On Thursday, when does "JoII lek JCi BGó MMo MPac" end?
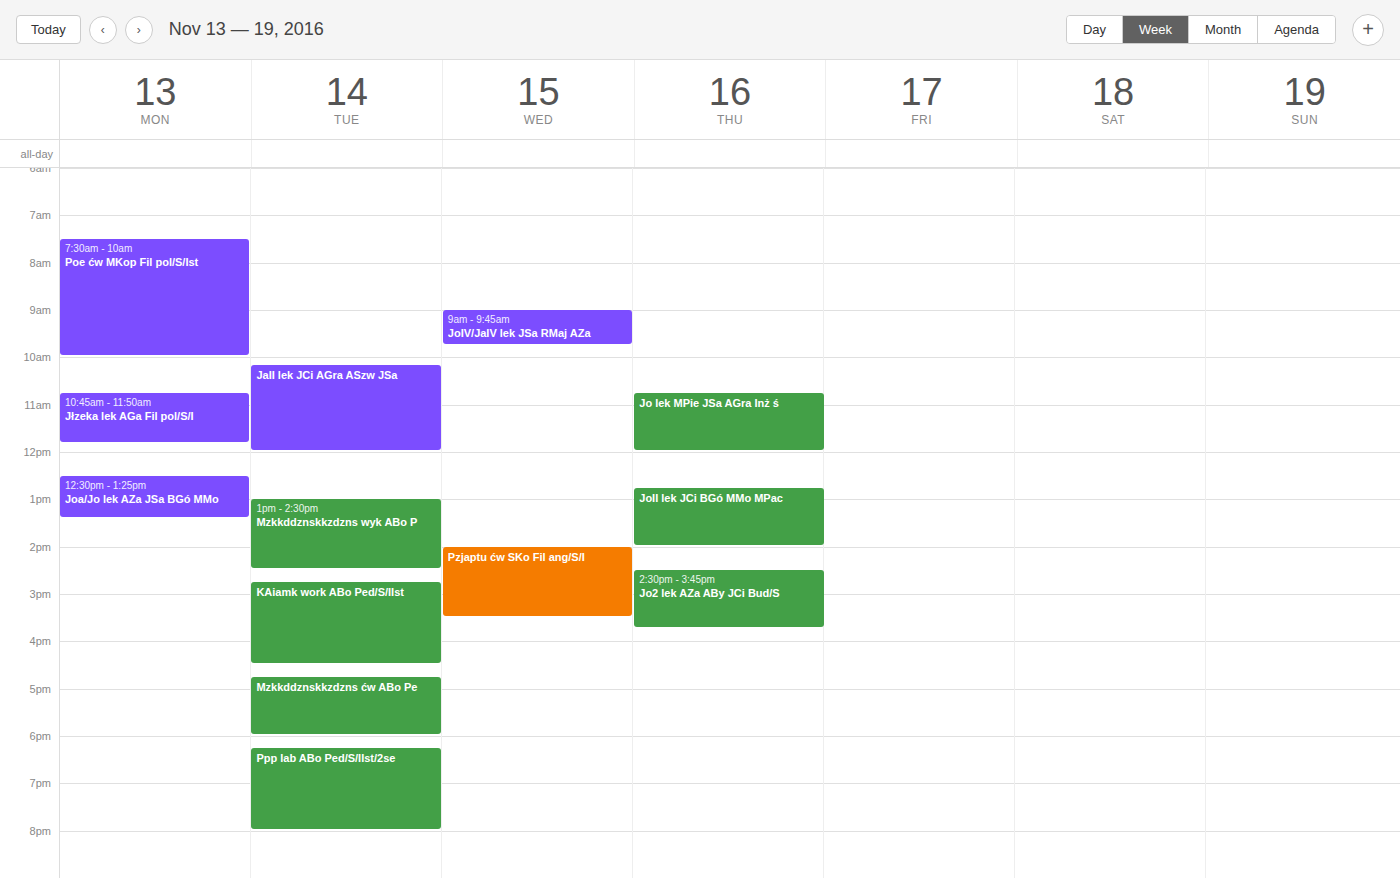
2:00 PM